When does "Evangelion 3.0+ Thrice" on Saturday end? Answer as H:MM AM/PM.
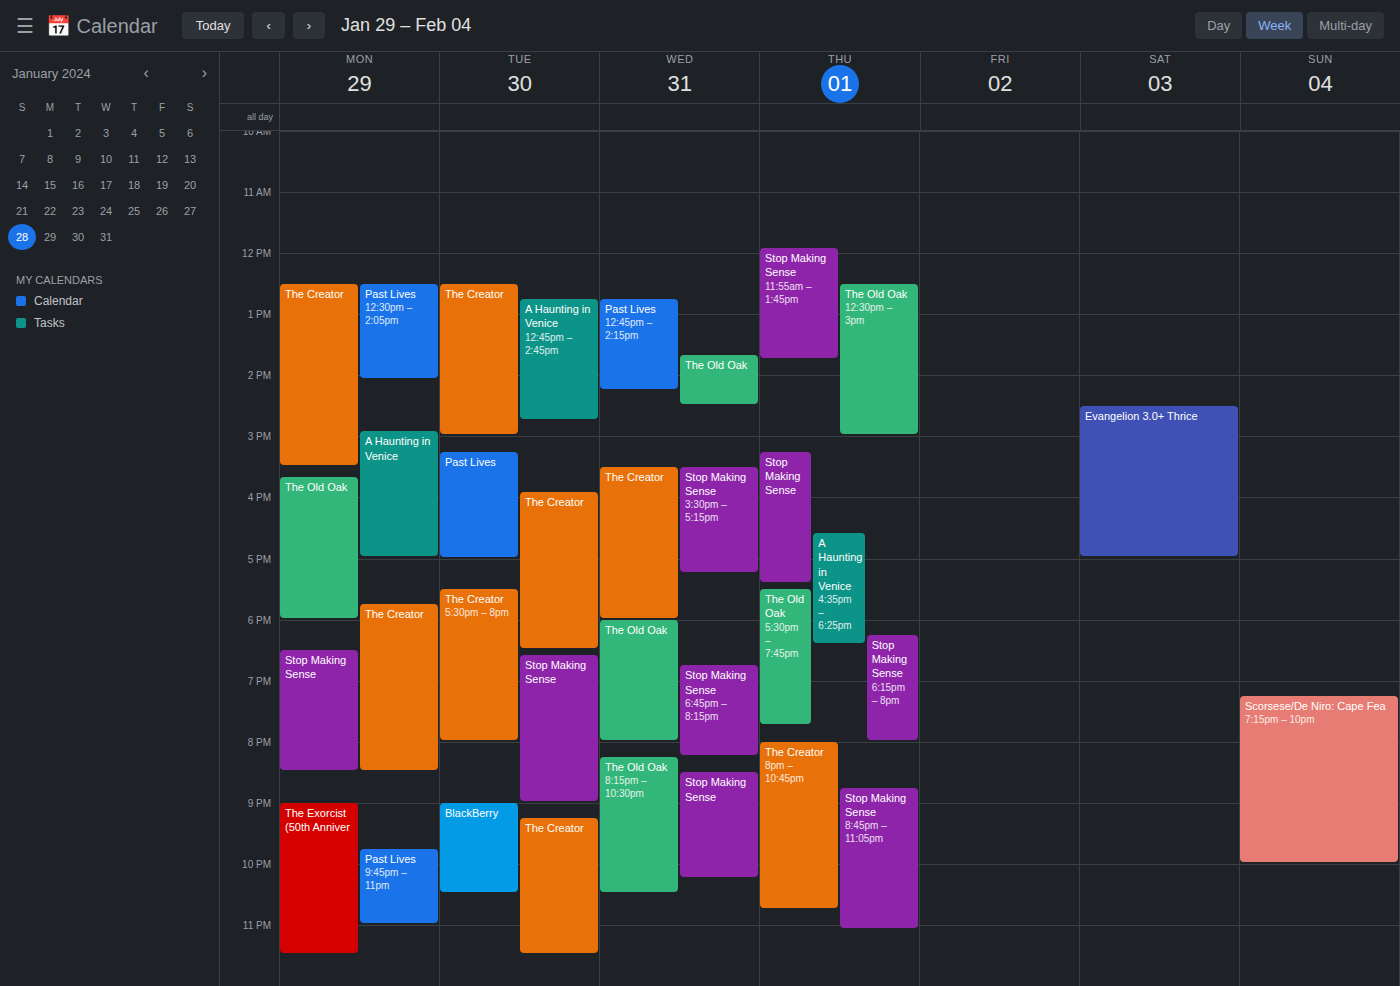
5:00 PM